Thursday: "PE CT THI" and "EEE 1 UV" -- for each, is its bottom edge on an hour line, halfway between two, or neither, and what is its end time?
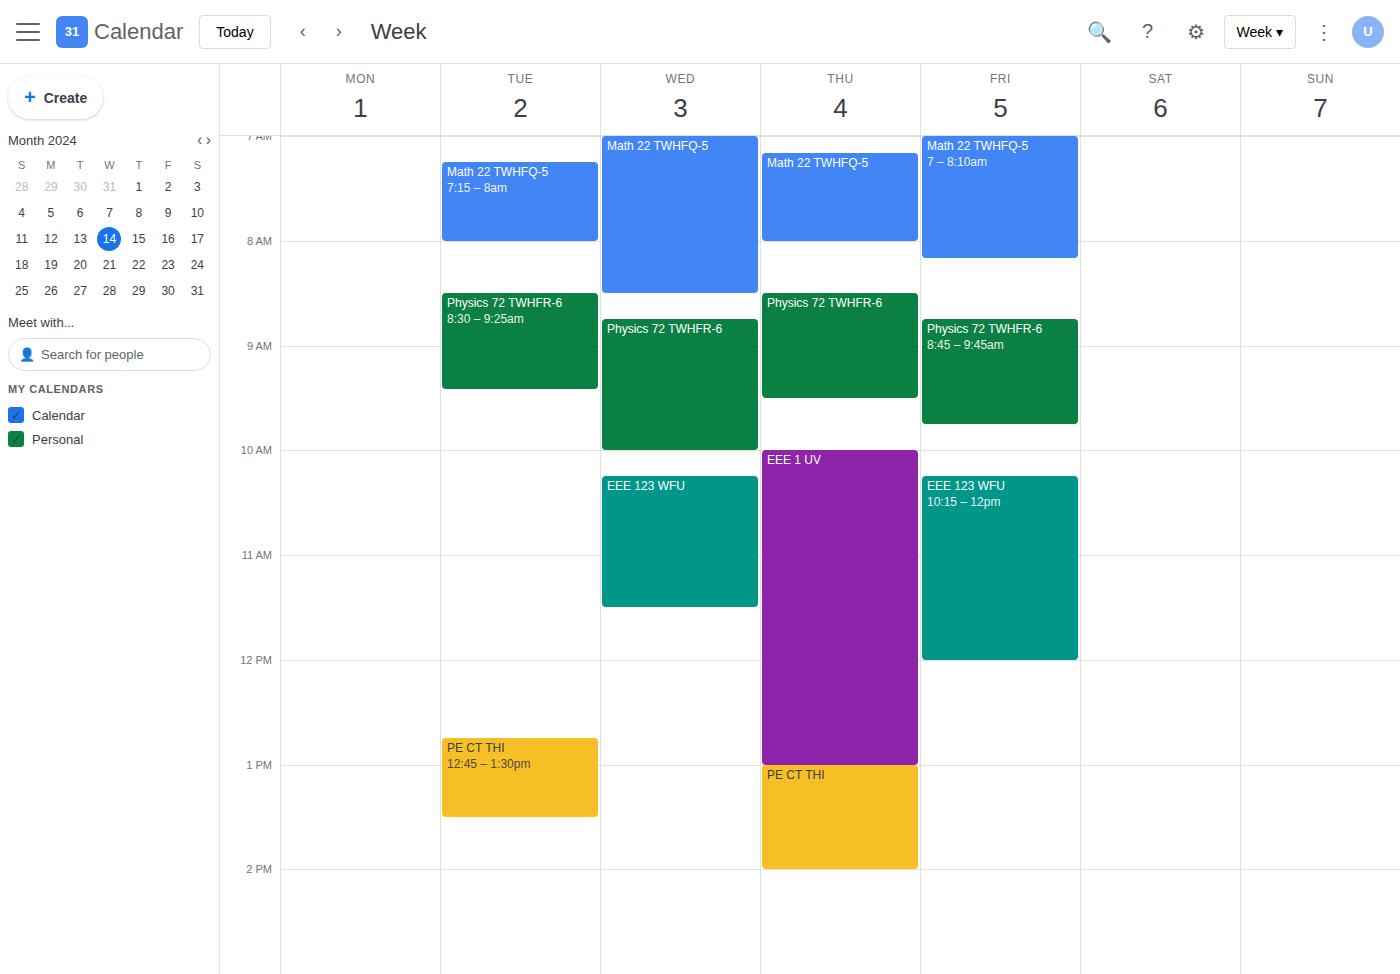
"PE CT THI": 2:00 PM, exactly on the 2 PM line. "EEE 1 UV": 1:00 PM, exactly on the 1 PM line.